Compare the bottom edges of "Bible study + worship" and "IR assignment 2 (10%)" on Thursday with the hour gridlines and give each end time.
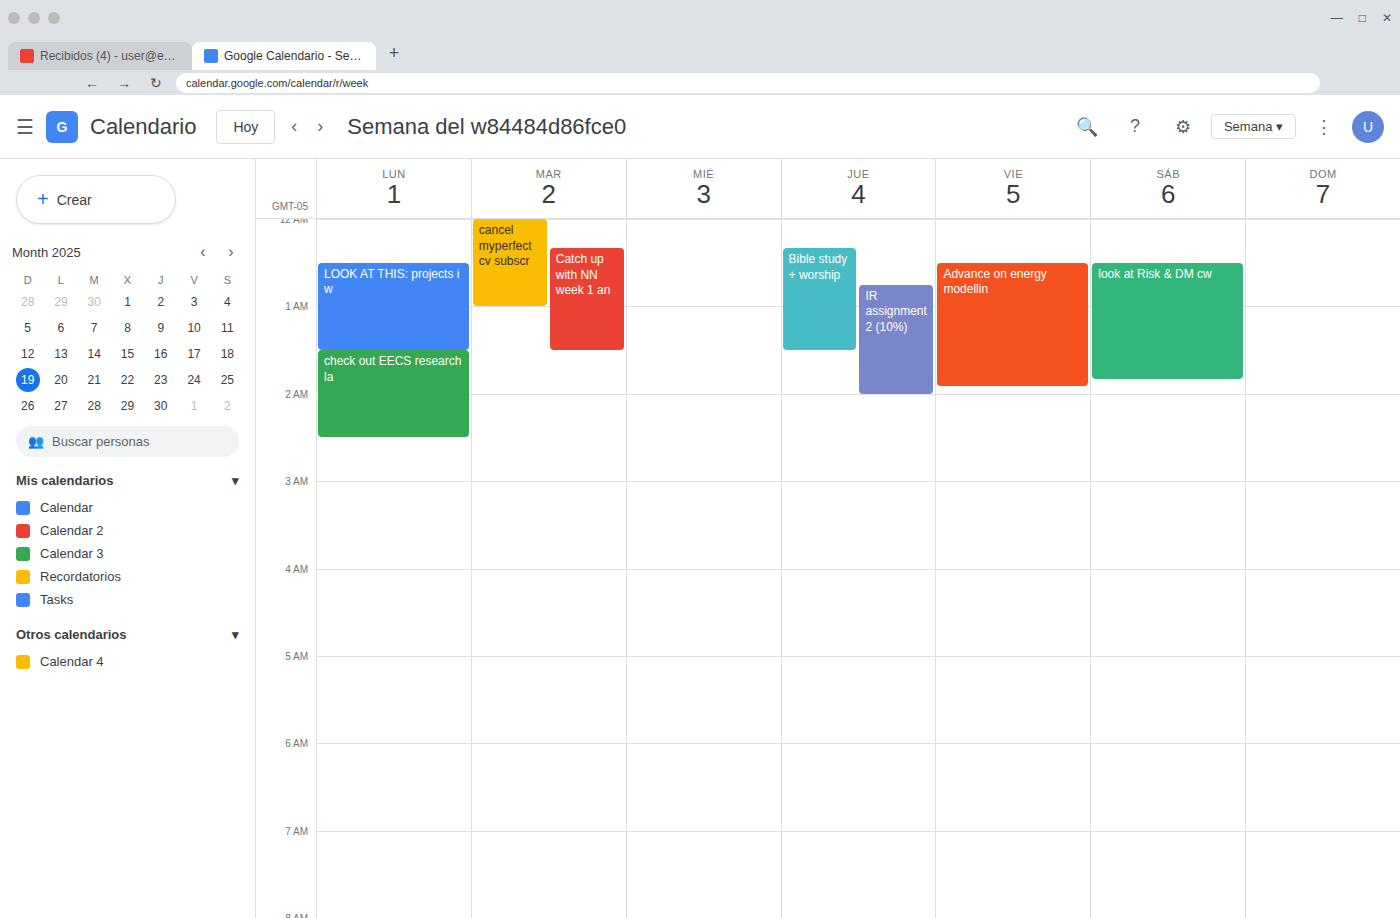
"Bible study + worship": 1:30 AM, halfway between the 1 AM and 2 AM lines. "IR assignment 2 (10%)": 2:00 AM, exactly on the 2 AM line.